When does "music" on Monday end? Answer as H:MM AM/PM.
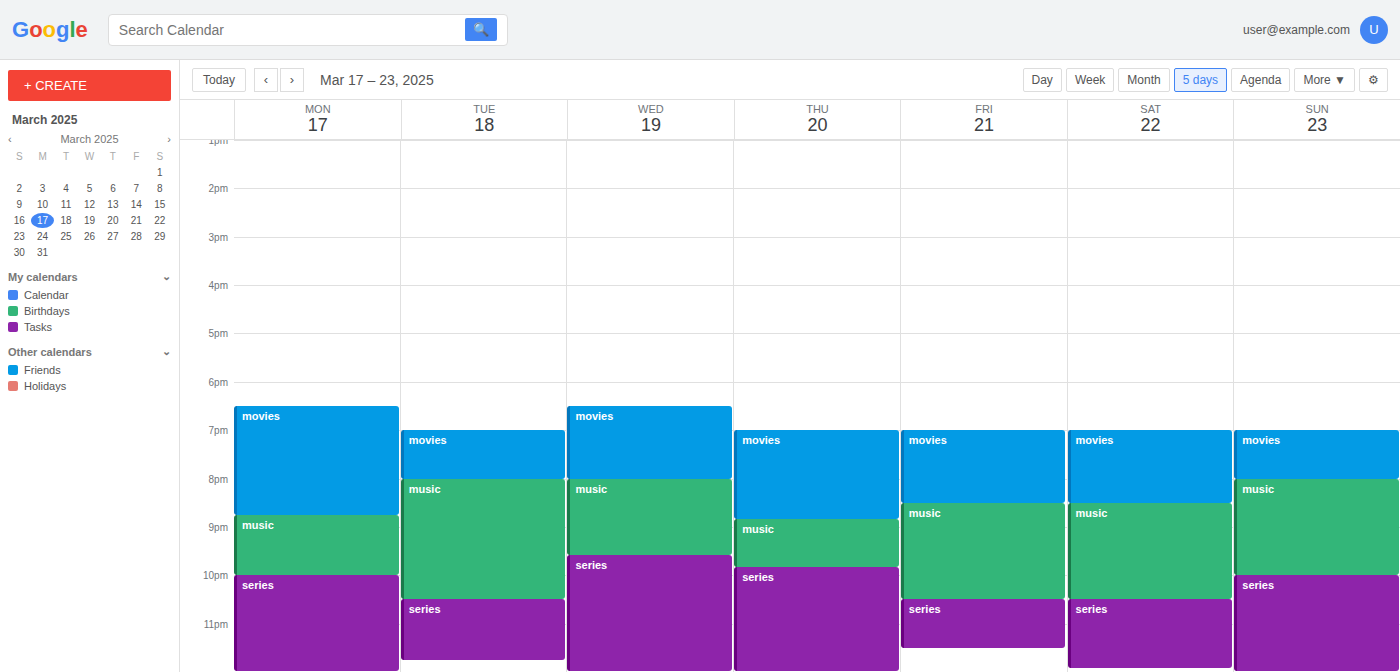
10:00 PM